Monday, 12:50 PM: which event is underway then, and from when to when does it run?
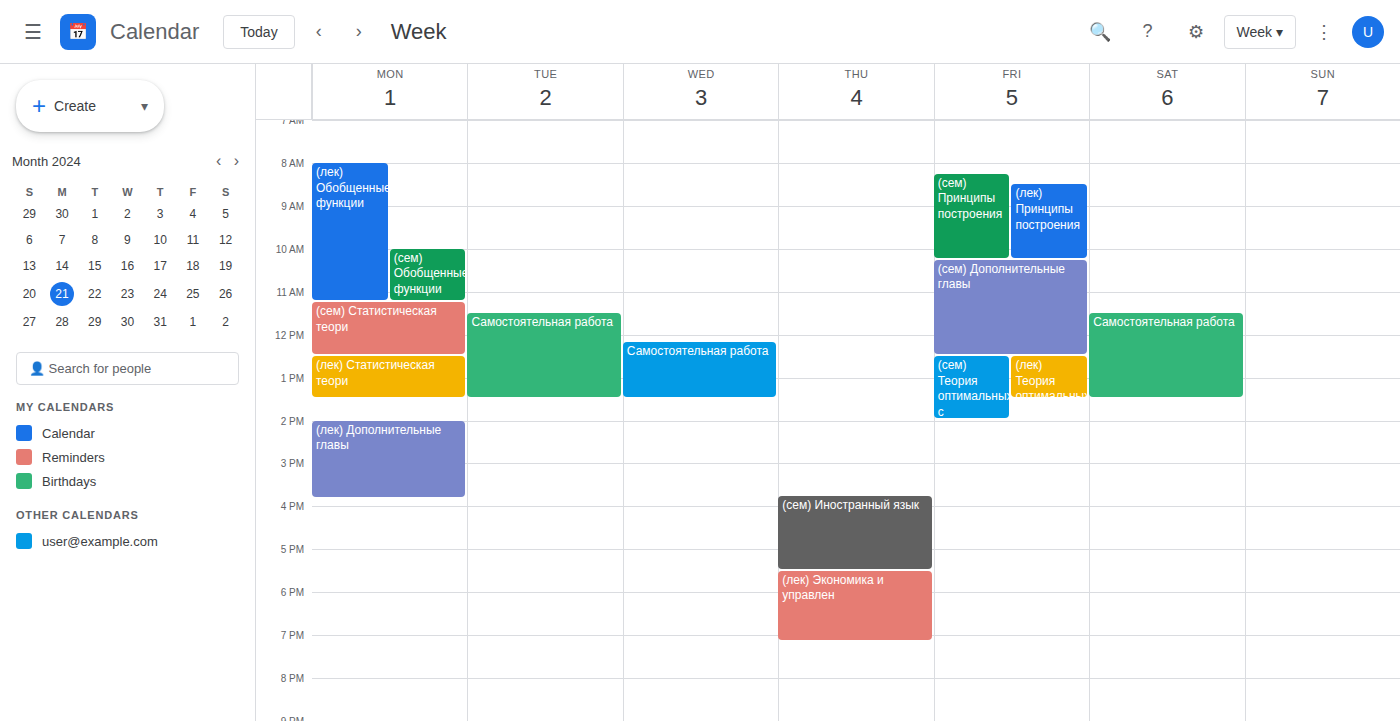
"(лек) Статистическая теори", 12:30 PM to 1:30 PM